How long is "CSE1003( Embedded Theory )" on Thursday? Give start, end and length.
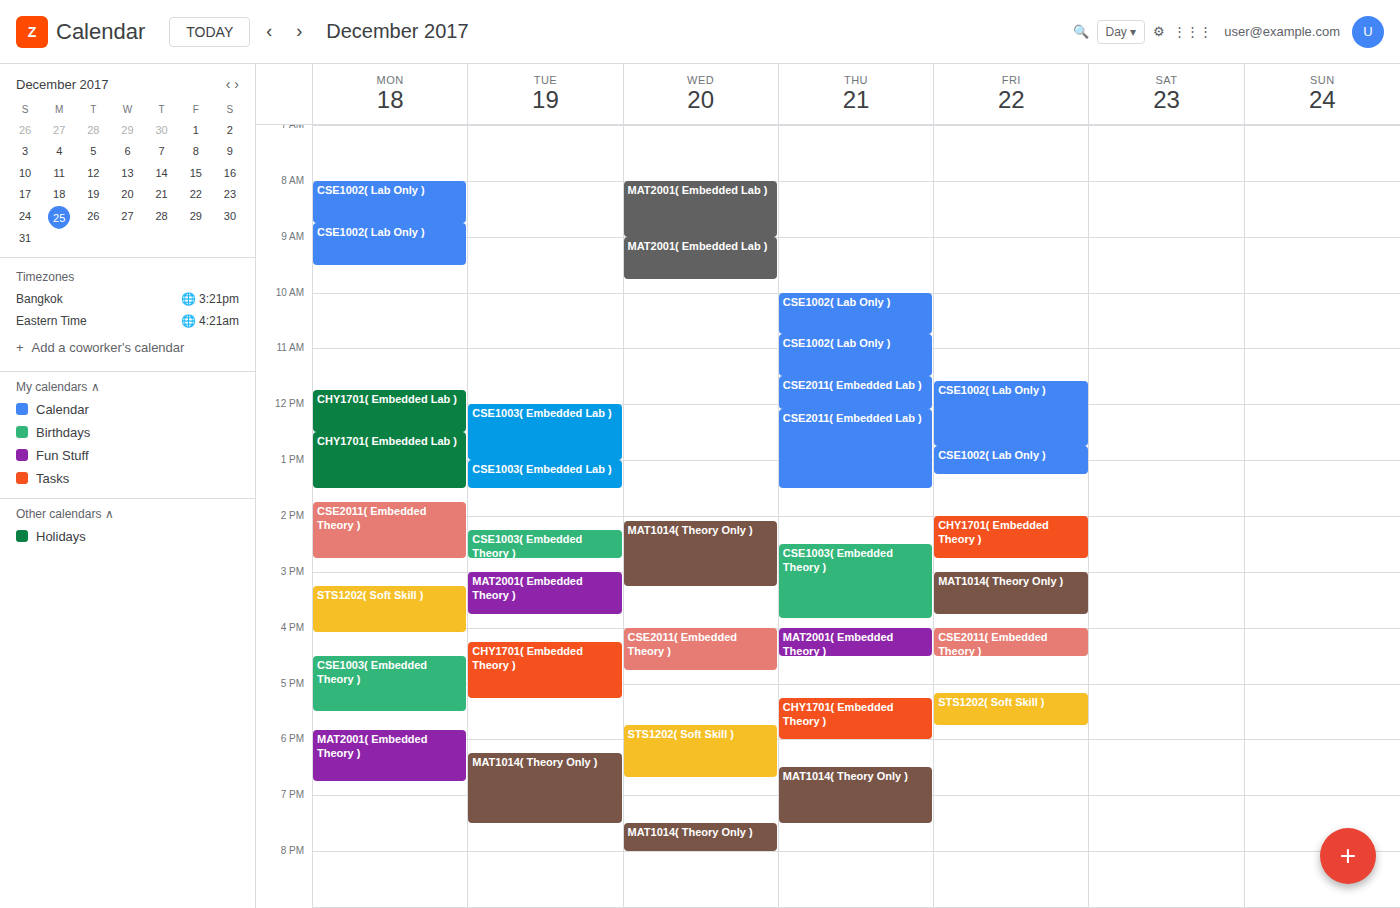
2:30 PM to 3:50 PM, 1 hour 20 minutes